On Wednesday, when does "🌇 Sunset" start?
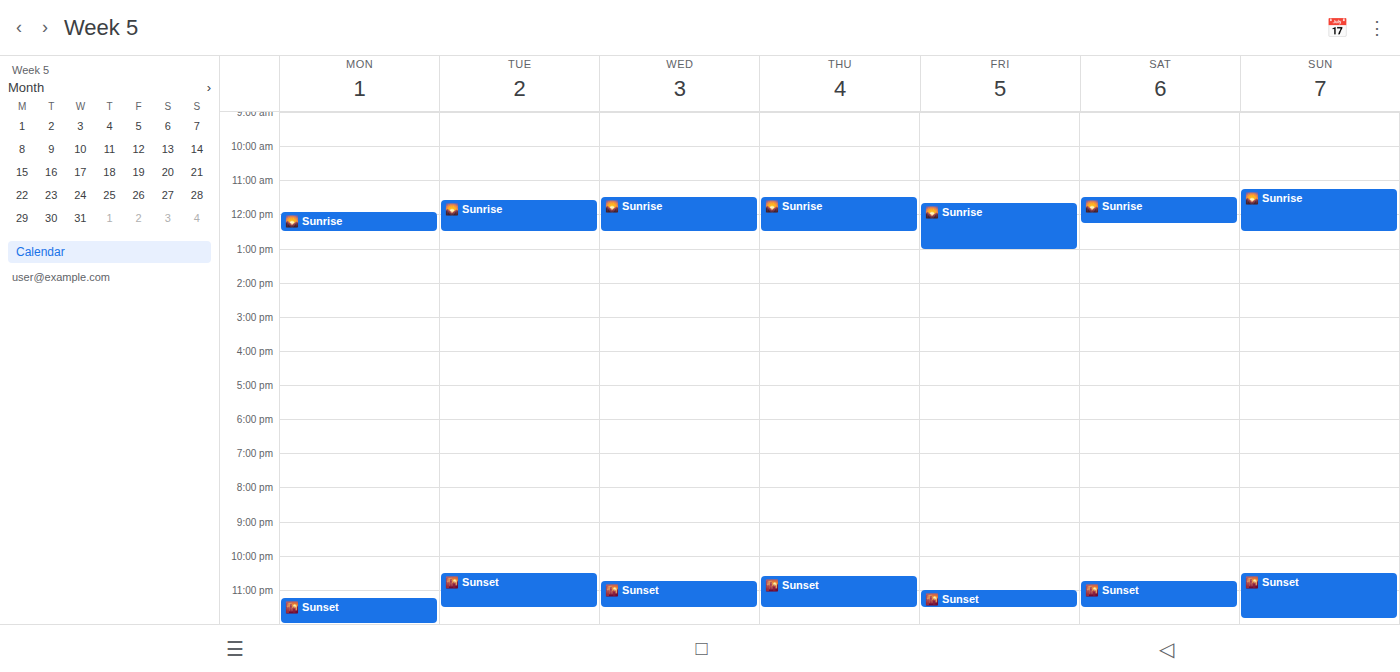
10:45 PM